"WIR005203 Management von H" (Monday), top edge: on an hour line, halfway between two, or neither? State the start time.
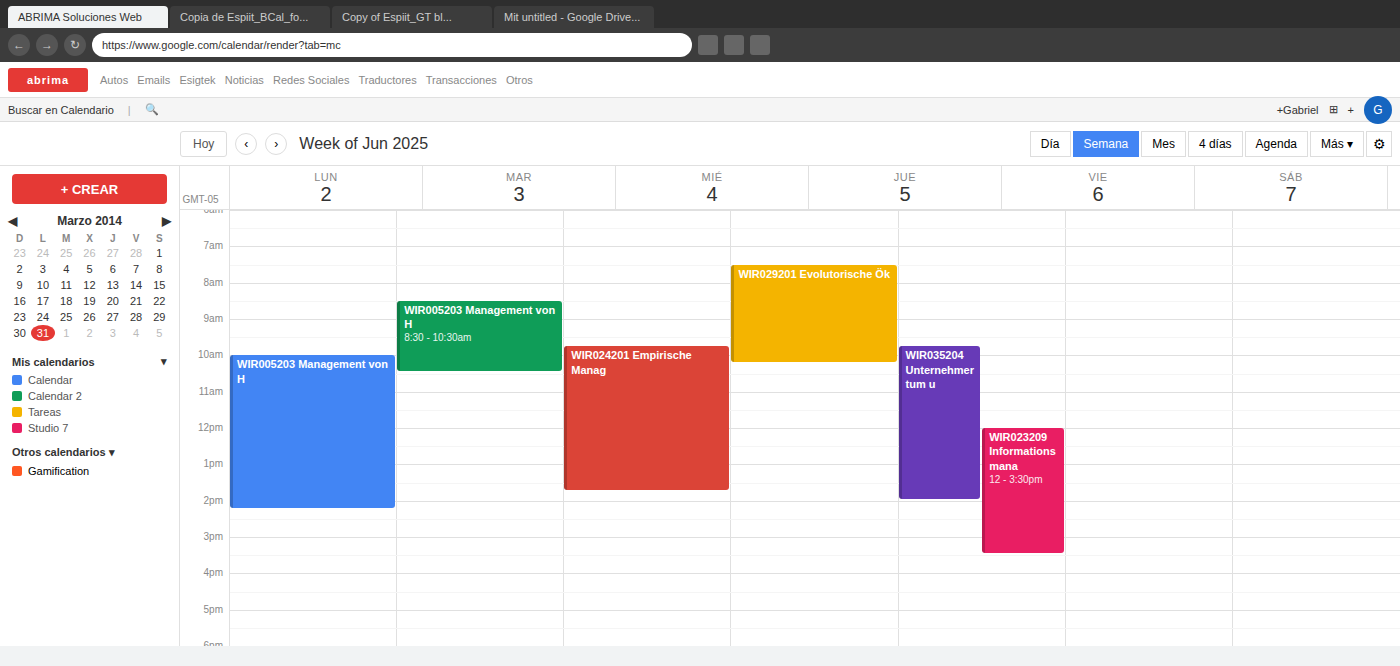
10:00 AM -- exactly on the 10 AM line.